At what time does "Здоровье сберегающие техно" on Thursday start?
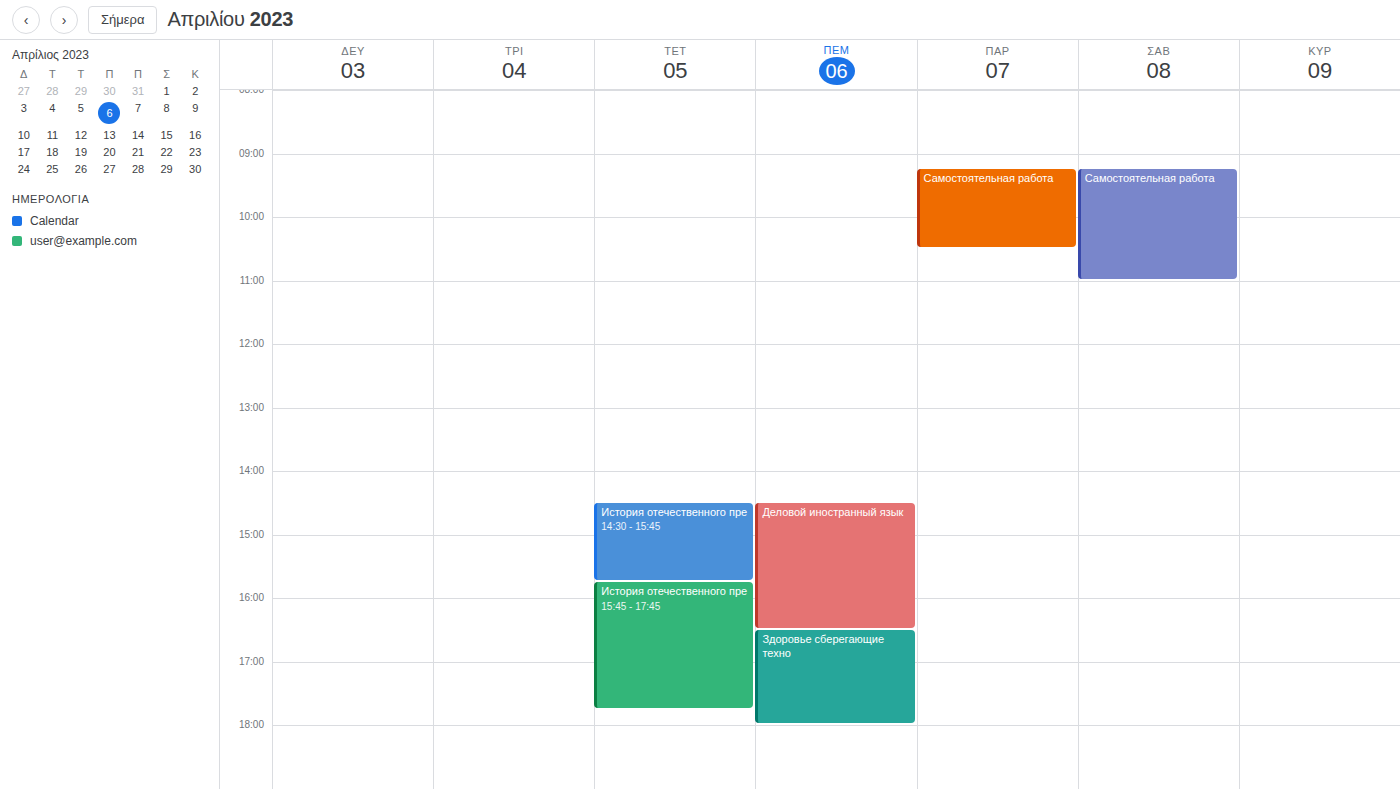
4:30 PM